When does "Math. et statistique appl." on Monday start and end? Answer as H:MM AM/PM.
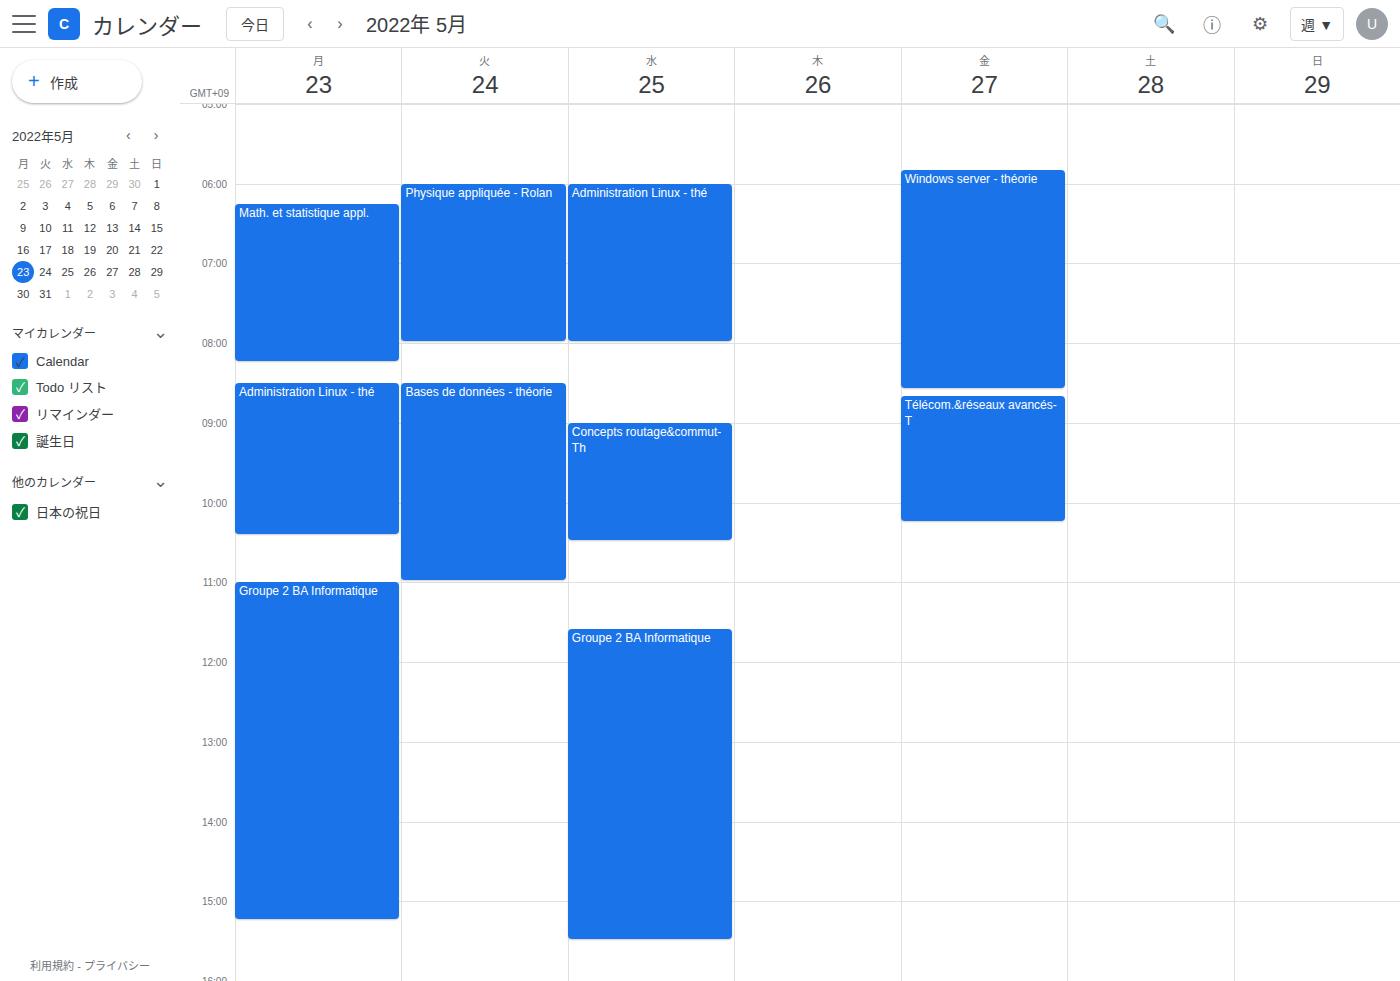
6:15 AM to 8:15 AM